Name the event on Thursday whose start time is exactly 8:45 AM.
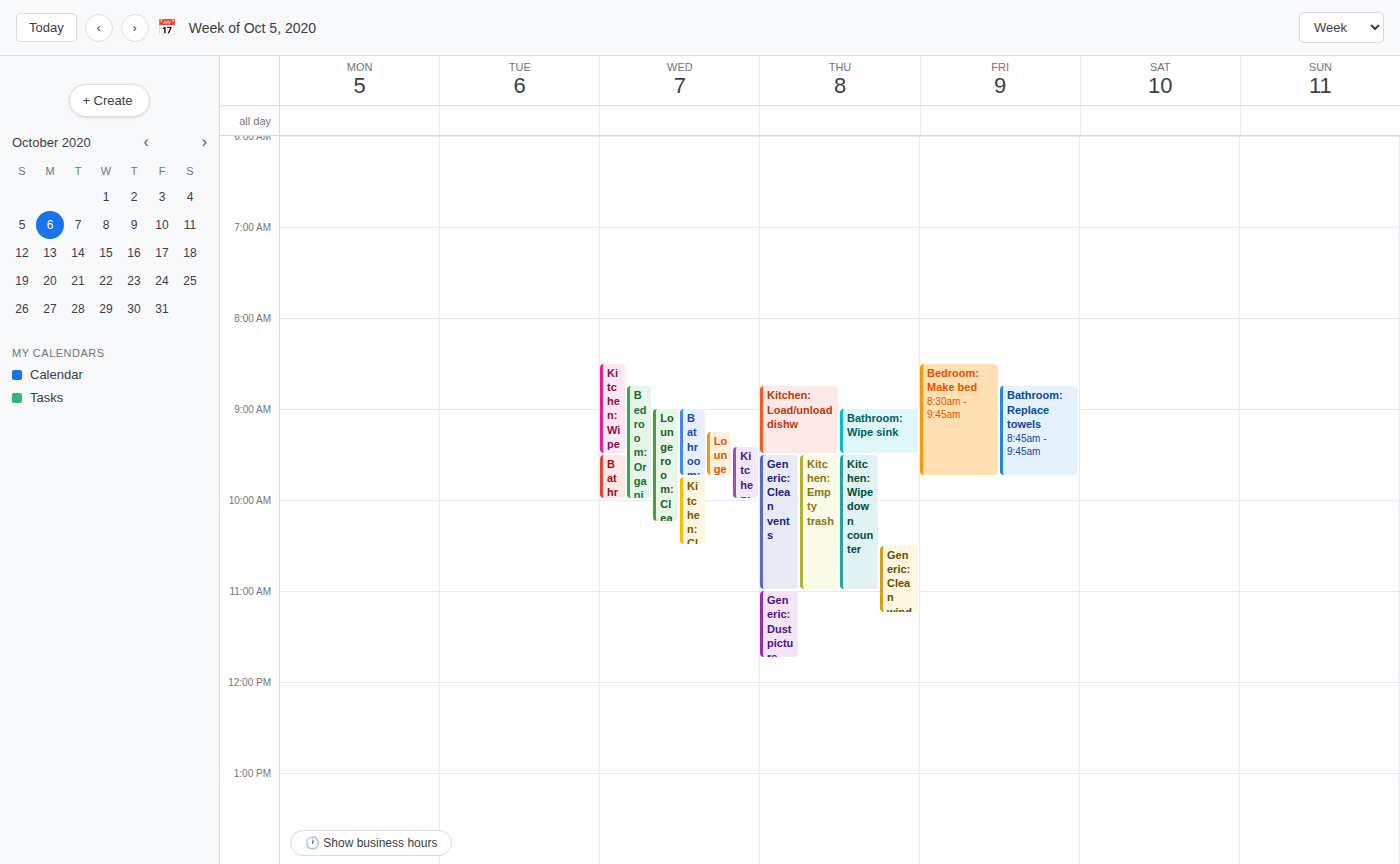
"Kitchen: Load/unload dishw"